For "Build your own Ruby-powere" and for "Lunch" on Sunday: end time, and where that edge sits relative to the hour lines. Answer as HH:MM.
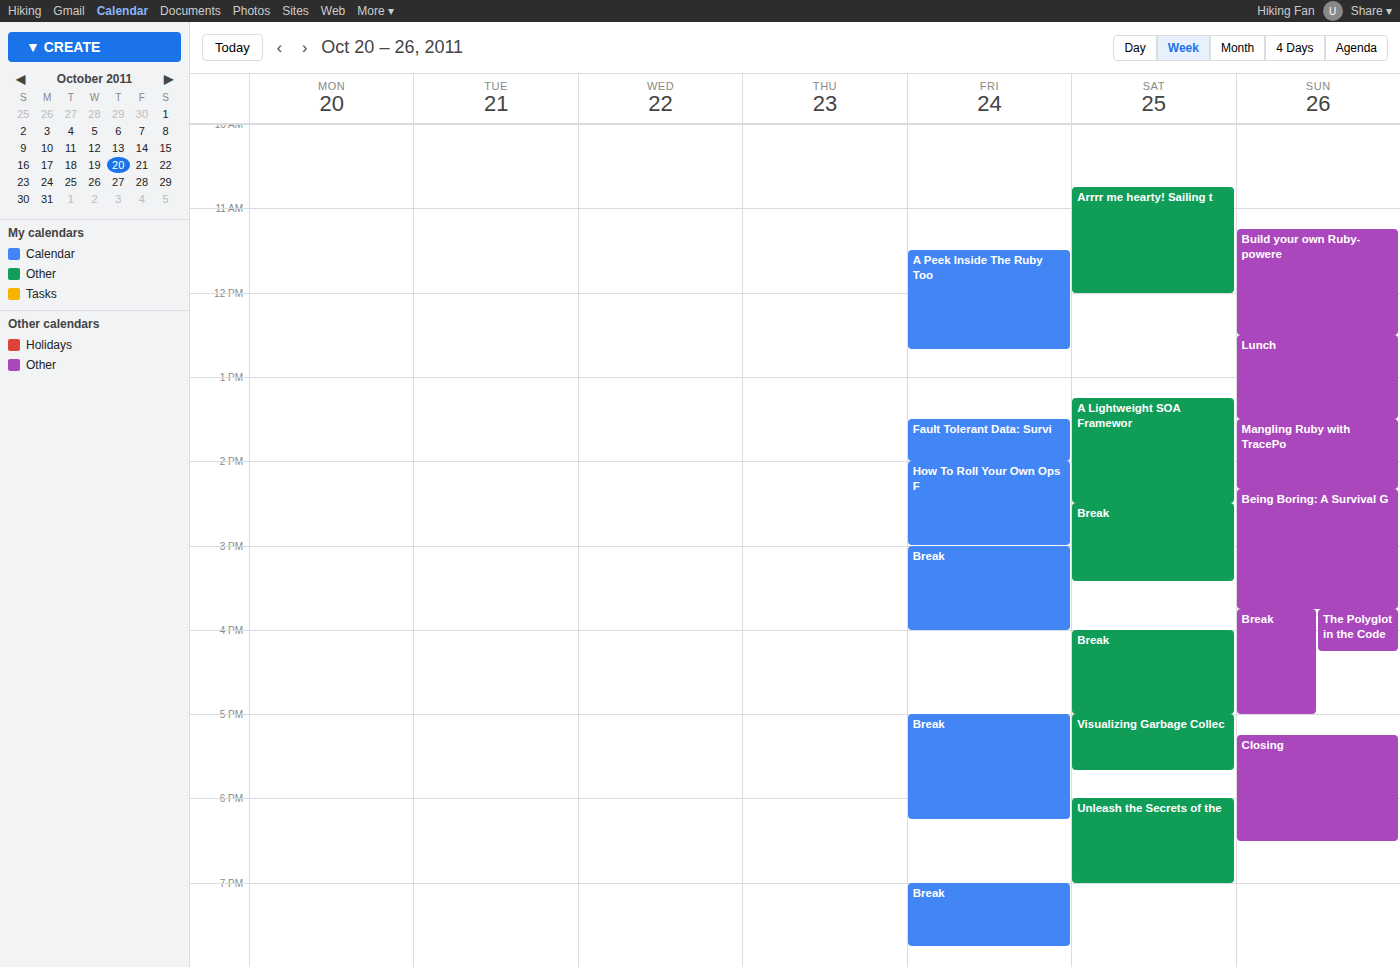
"Build your own Ruby-powere": 12:30, halfway between the 12:00 and 13:00 lines. "Lunch": 13:30, halfway between the 13:00 and 14:00 lines.